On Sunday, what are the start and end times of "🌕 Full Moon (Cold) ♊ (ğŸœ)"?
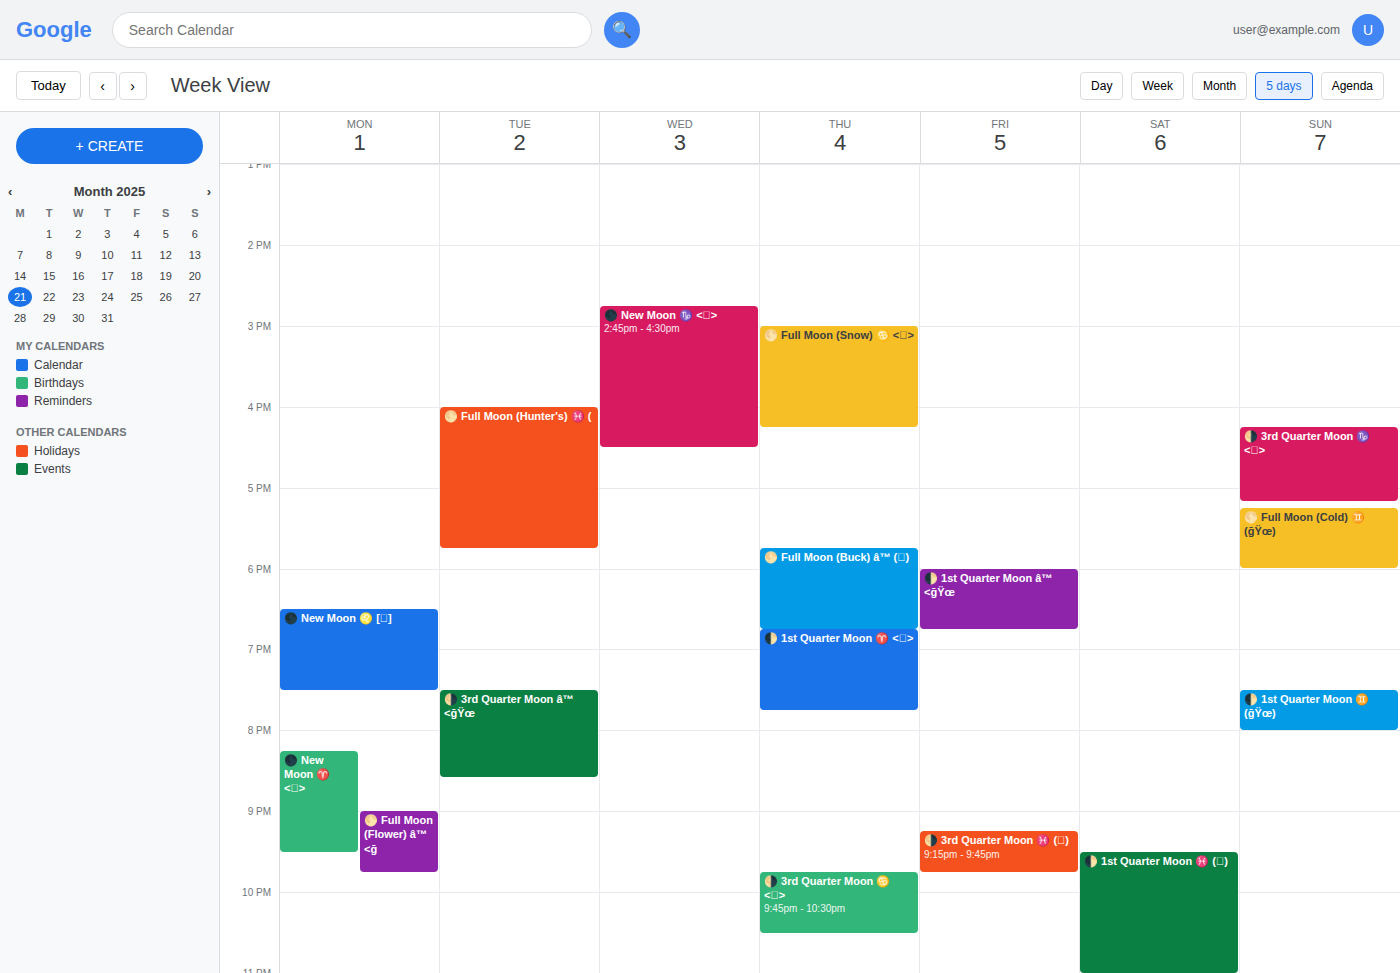
5:15 PM to 6:00 PM